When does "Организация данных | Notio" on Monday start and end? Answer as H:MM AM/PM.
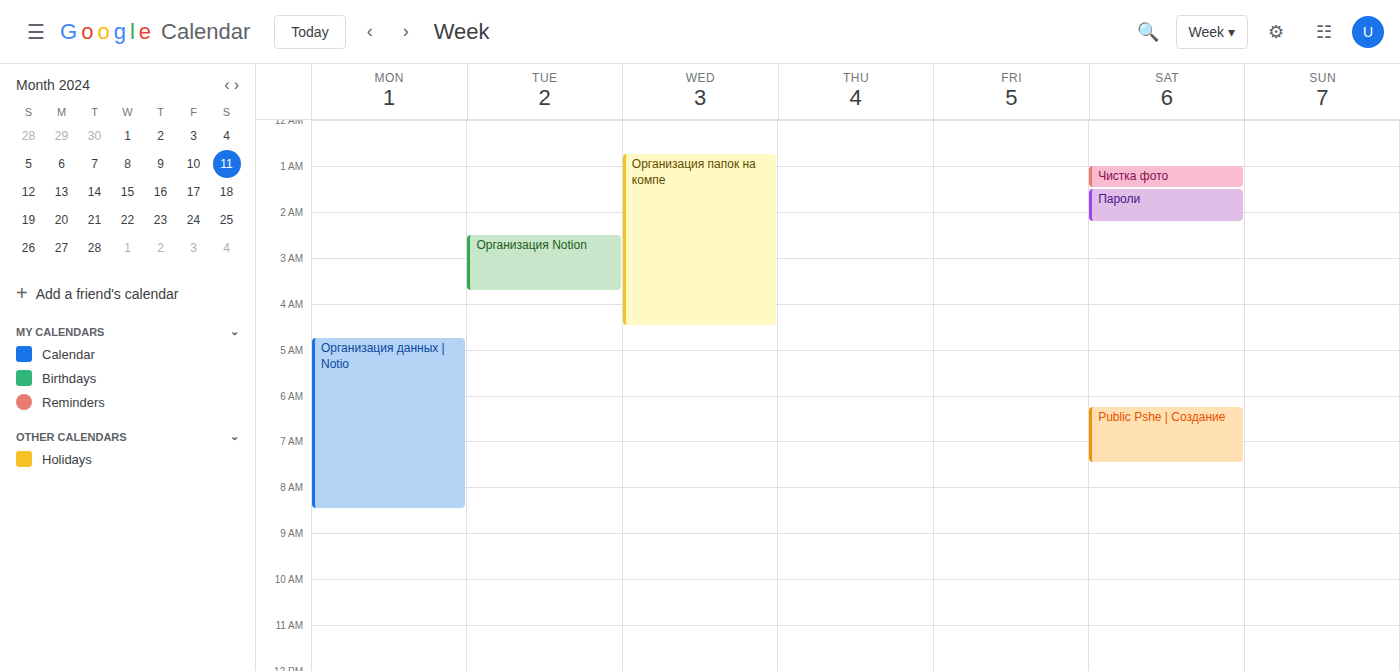
4:45 AM to 8:30 AM